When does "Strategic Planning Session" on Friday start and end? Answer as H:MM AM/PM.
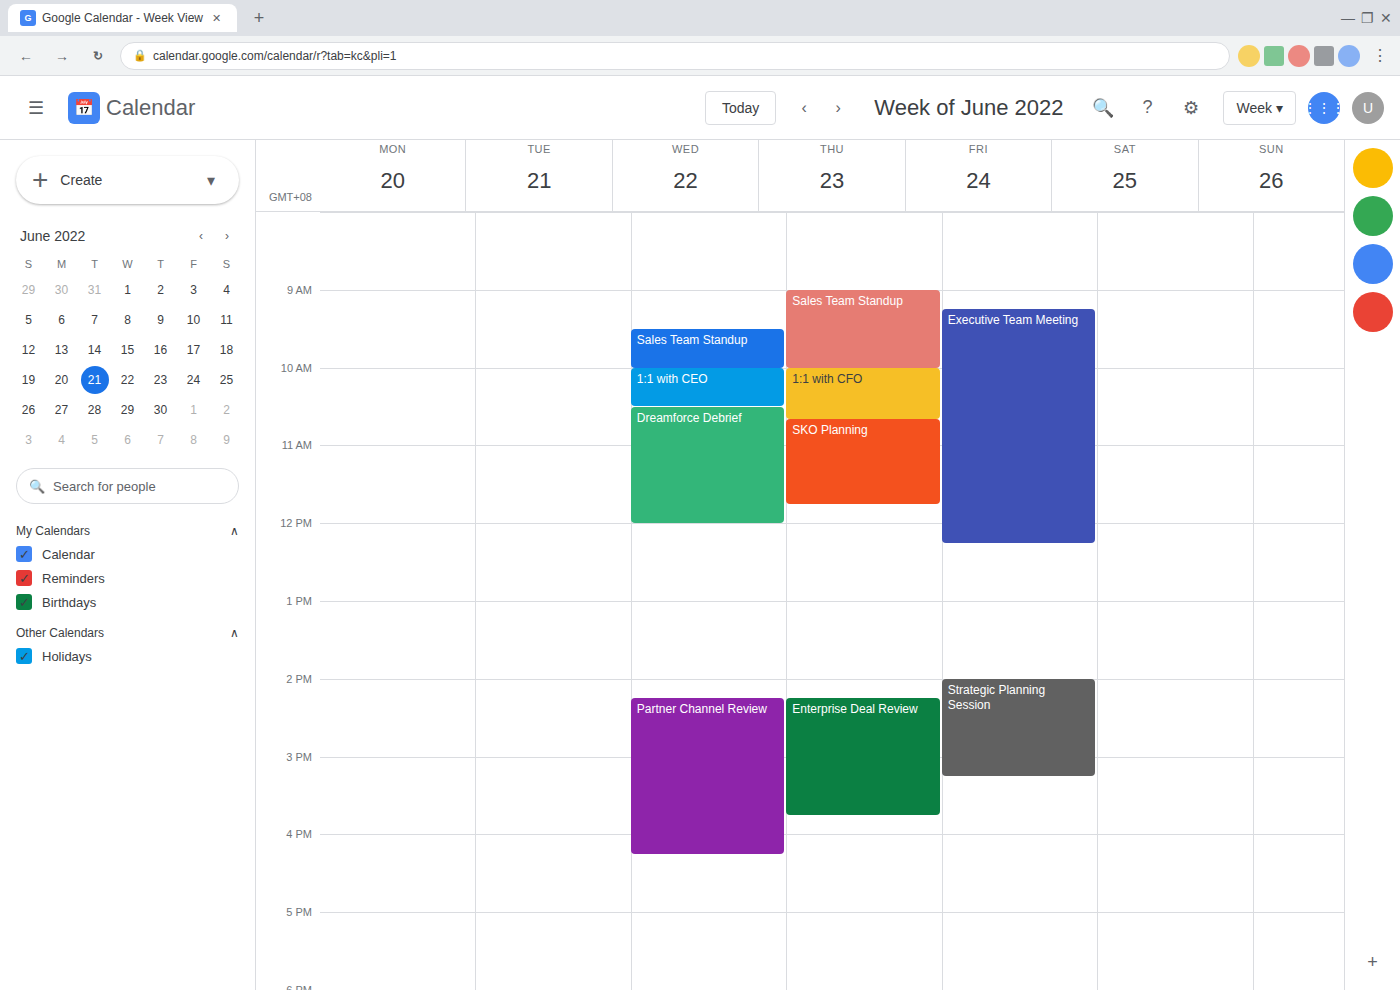
2:00 PM to 3:15 PM